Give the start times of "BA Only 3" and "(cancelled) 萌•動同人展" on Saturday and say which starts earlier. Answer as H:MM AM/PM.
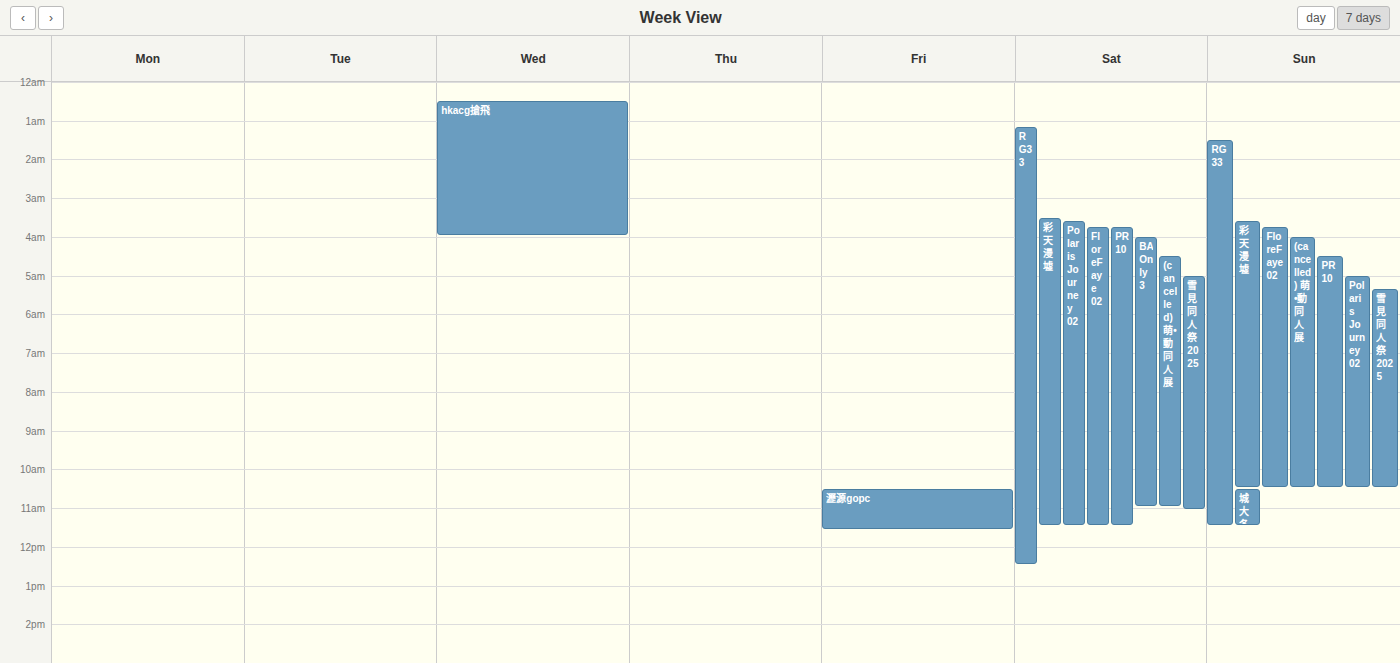
"BA Only 3" 4:00 AM; "(cancelled) 萌•動同人展" 4:30 AM.